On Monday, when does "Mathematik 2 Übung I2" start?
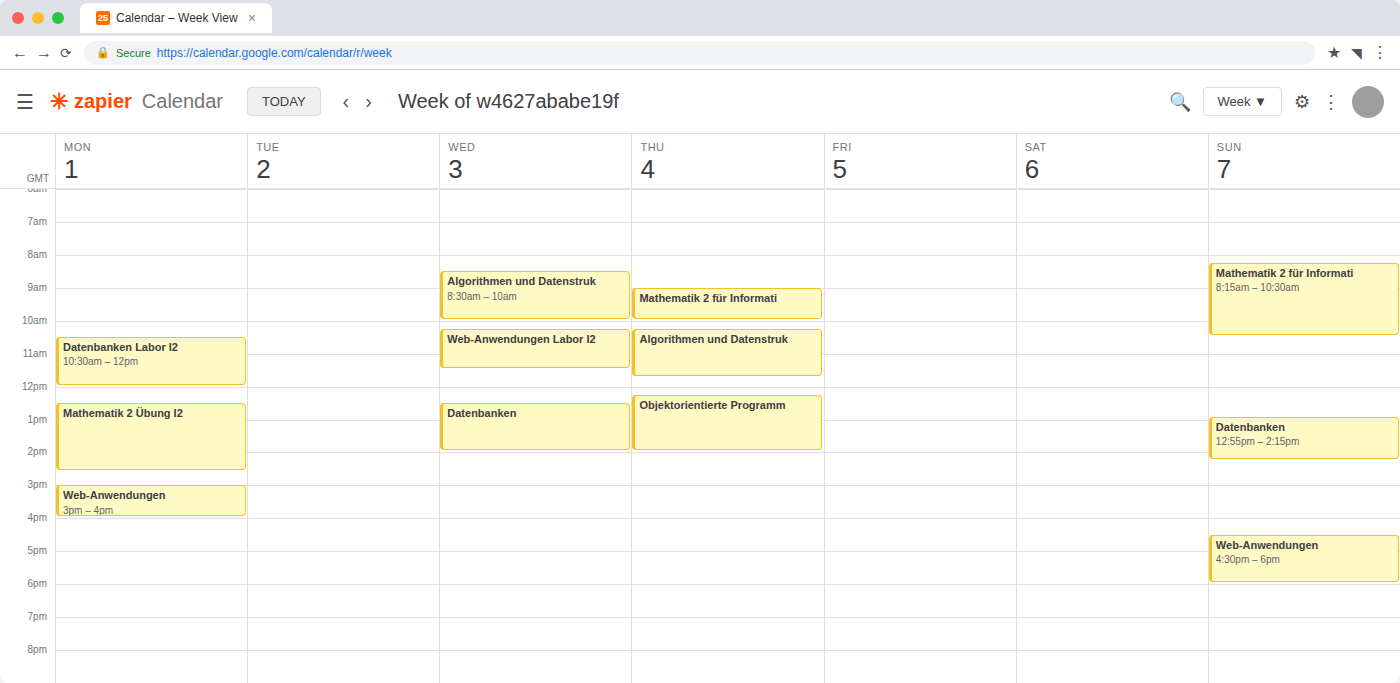
12:30